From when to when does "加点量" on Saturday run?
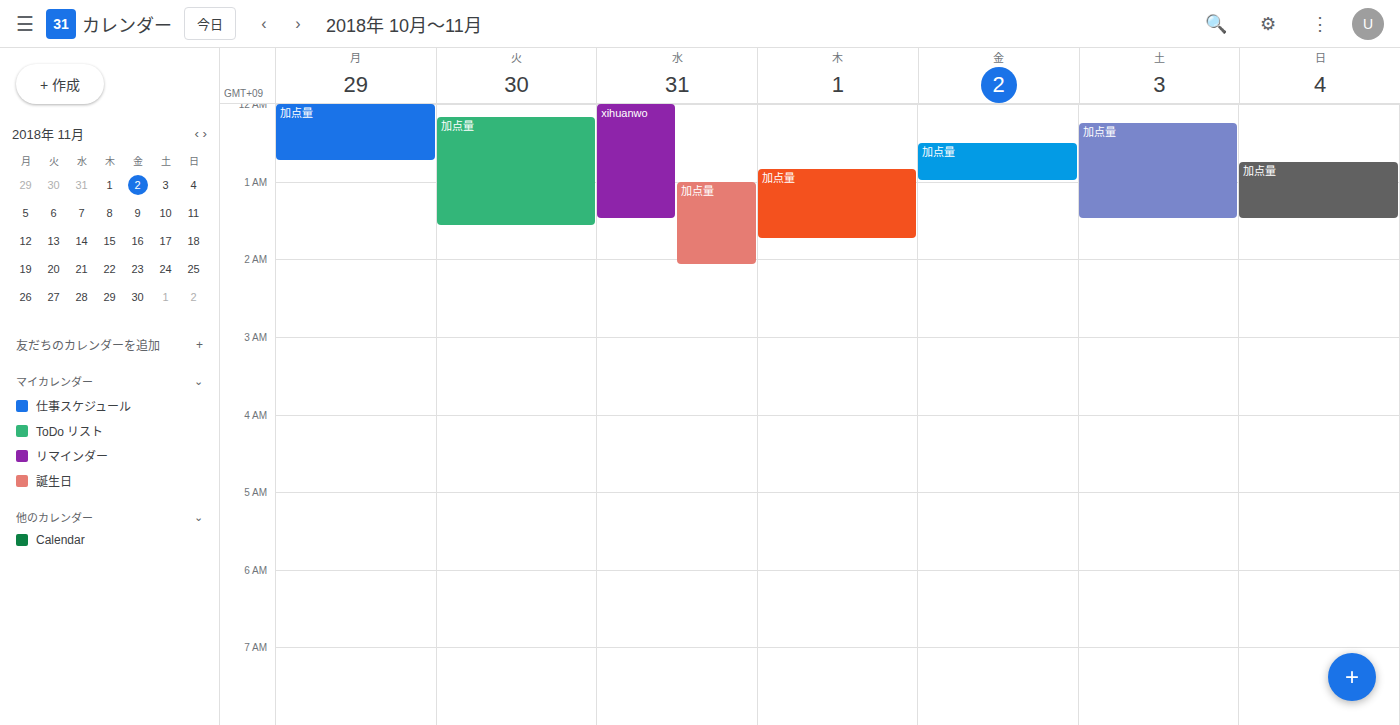
12:15 AM to 1:30 AM